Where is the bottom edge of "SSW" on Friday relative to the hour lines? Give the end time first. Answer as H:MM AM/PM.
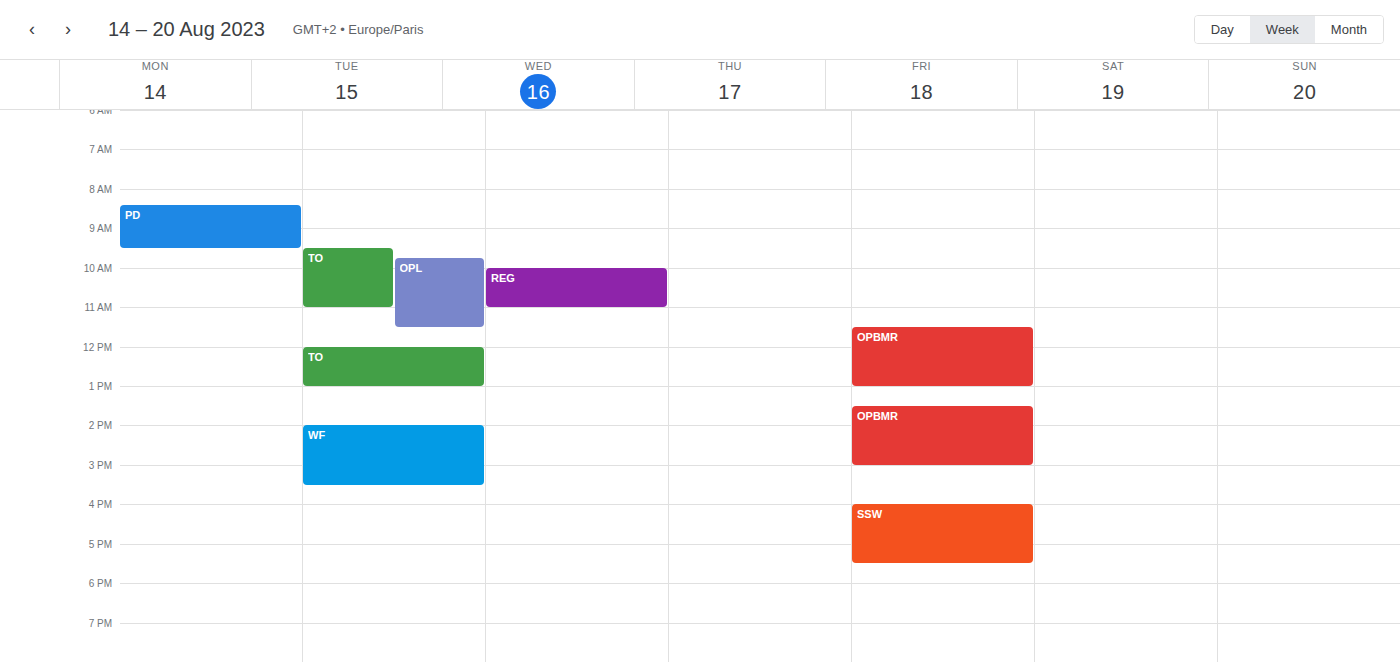
5:30 PM -- halfway between the 5 PM and 6 PM lines.